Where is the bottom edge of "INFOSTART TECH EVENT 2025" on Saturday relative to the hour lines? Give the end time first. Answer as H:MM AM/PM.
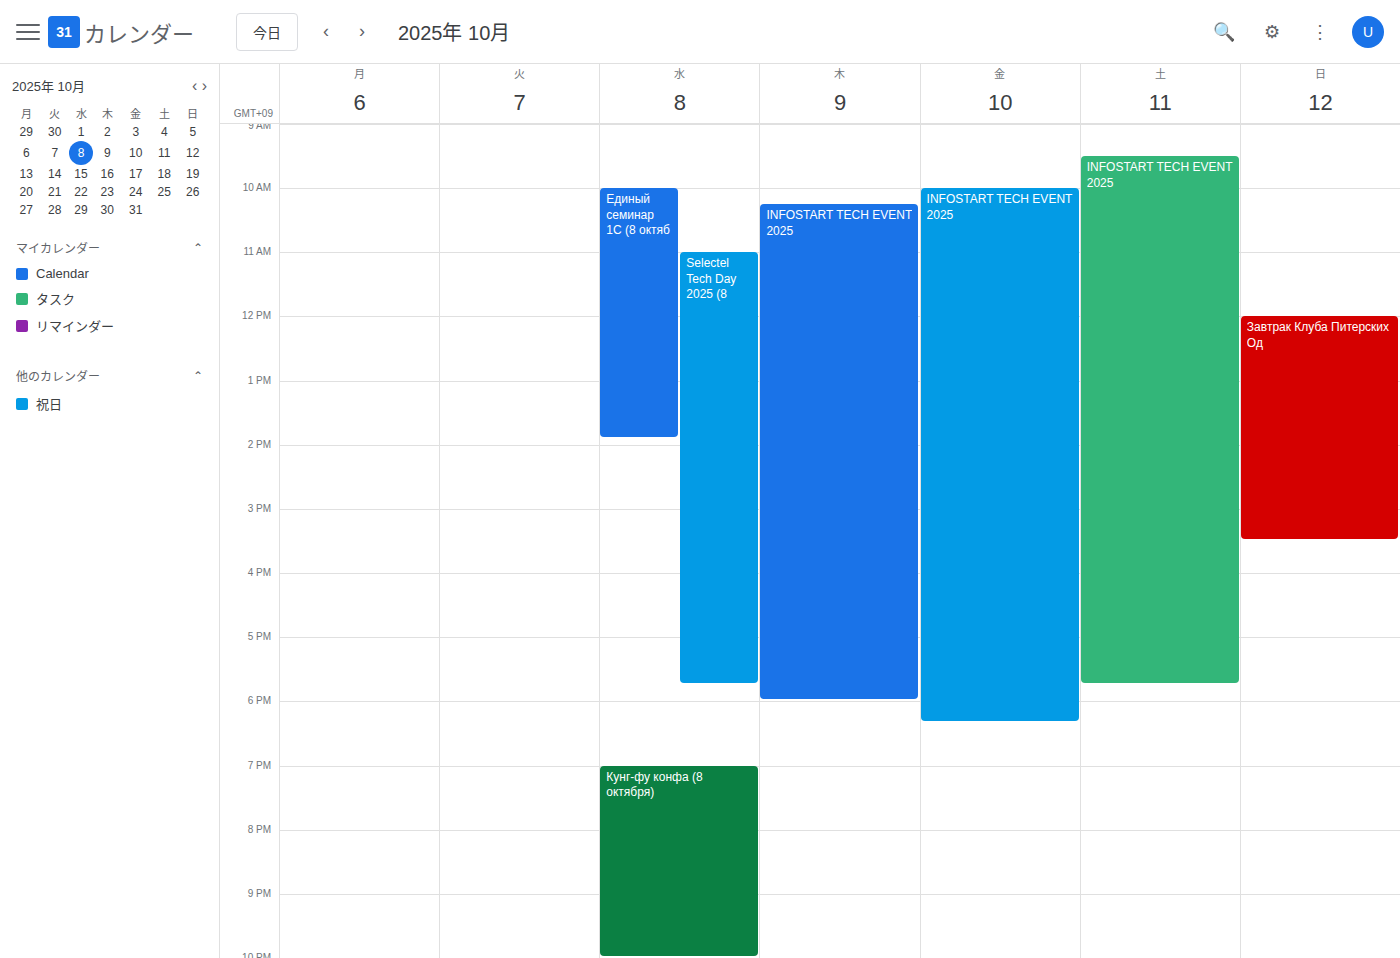
5:45 PM -- neither: three quarters of the way from the 5 PM line to the 6 PM line.